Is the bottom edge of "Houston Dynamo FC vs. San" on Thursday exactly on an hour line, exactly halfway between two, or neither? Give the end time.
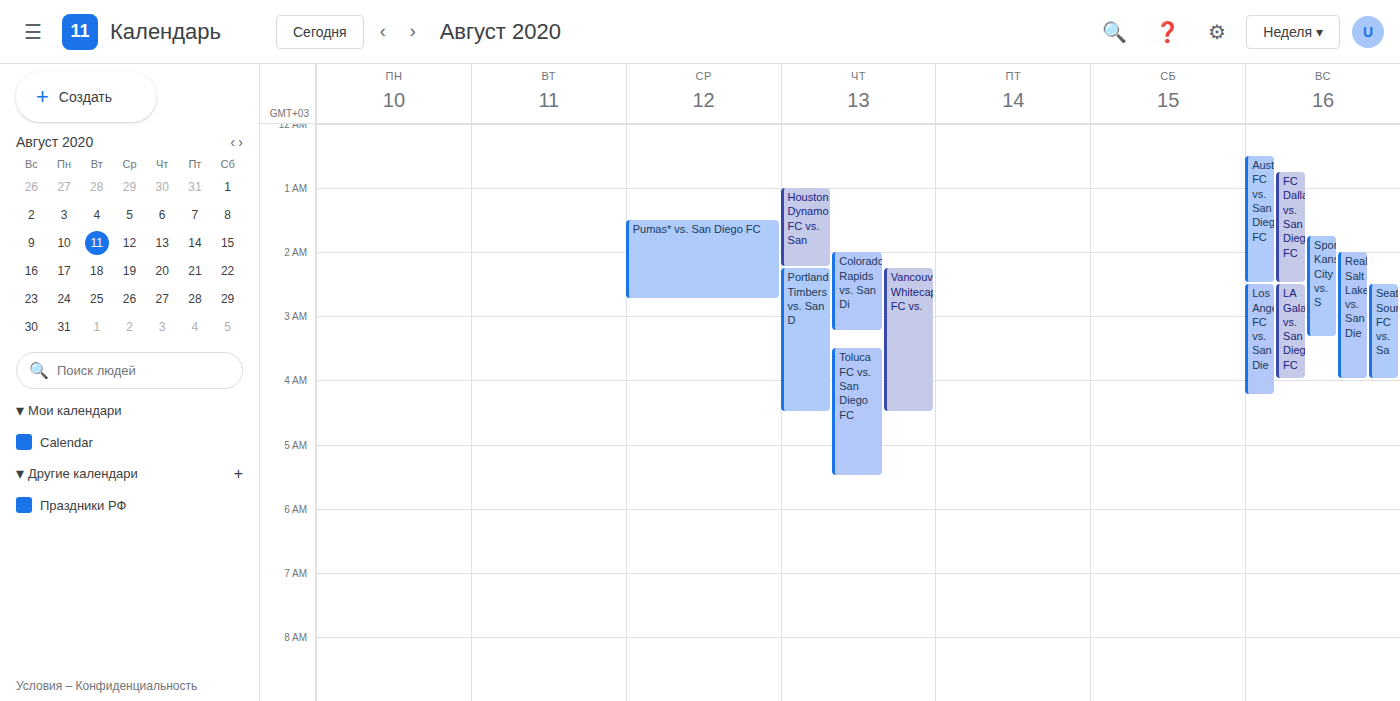
2:15 AM -- neither: a quarter of the way from the 2 AM line to the 3 AM line.